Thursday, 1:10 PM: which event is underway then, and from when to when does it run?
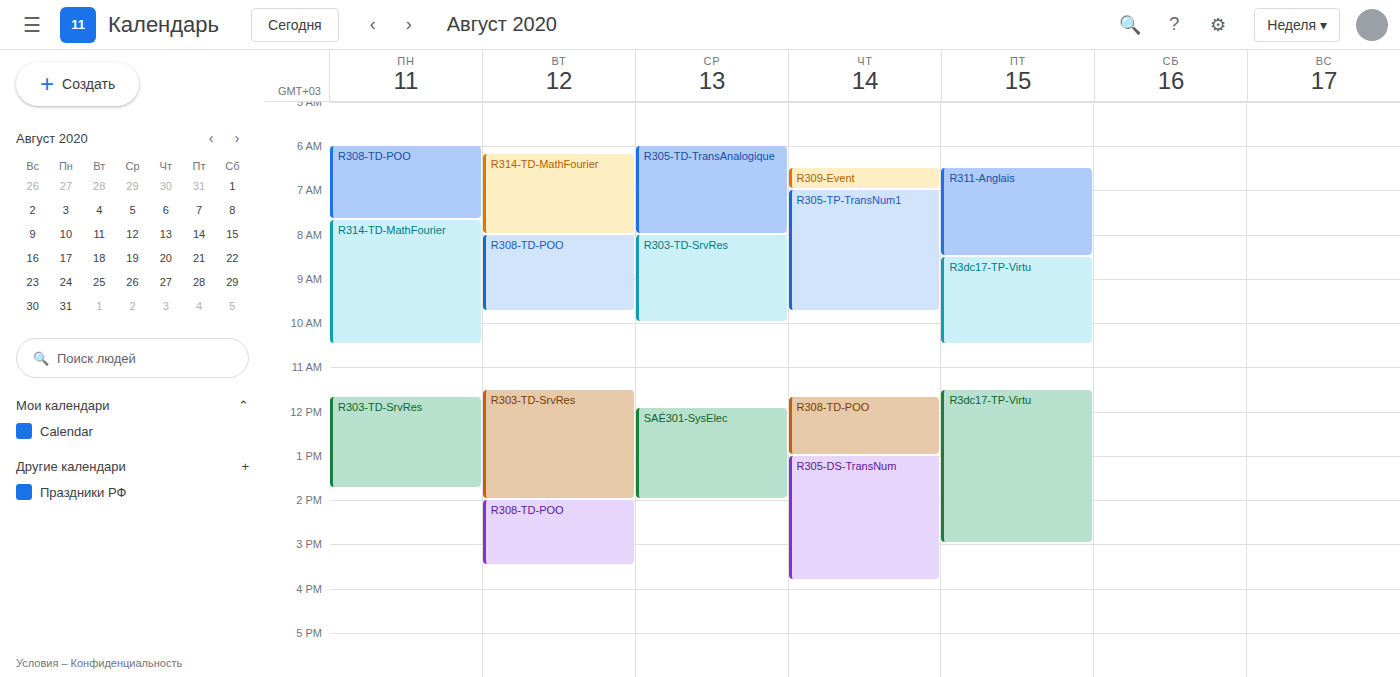
"R305-DS-TransNum", 1:00 PM to 3:50 PM